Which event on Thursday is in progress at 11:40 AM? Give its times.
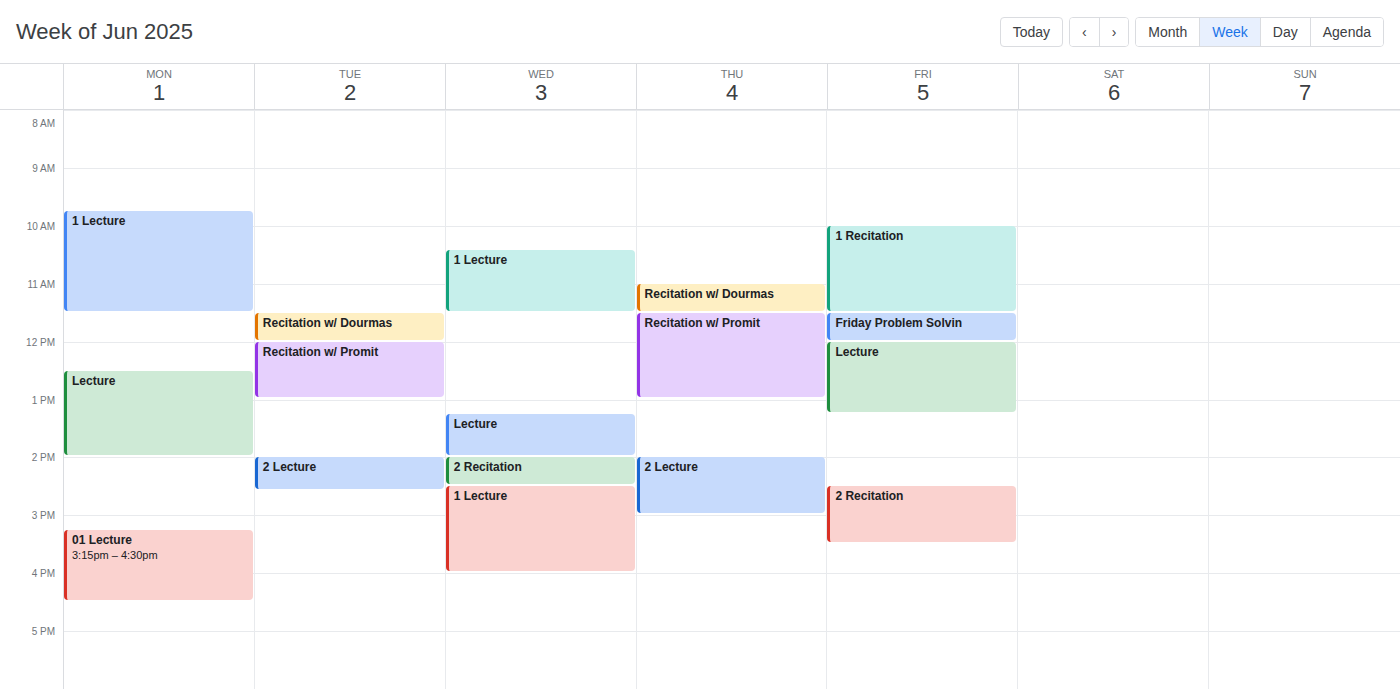
"Recitation w/ Promit", 11:30 AM to 1:00 PM